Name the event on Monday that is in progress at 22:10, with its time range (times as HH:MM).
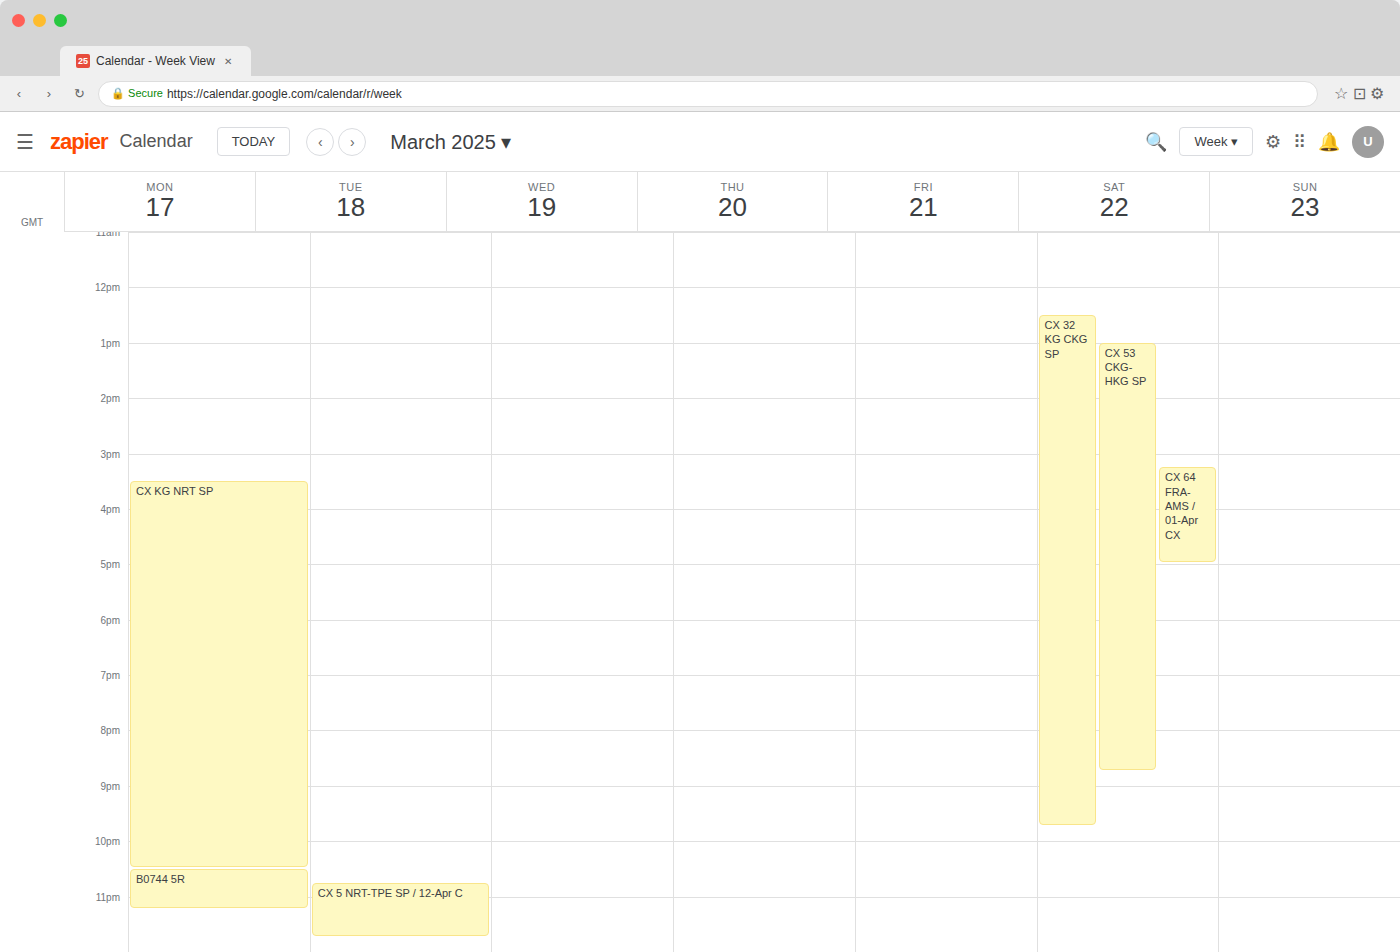
"CX KG NRT SP", 15:30 to 22:30